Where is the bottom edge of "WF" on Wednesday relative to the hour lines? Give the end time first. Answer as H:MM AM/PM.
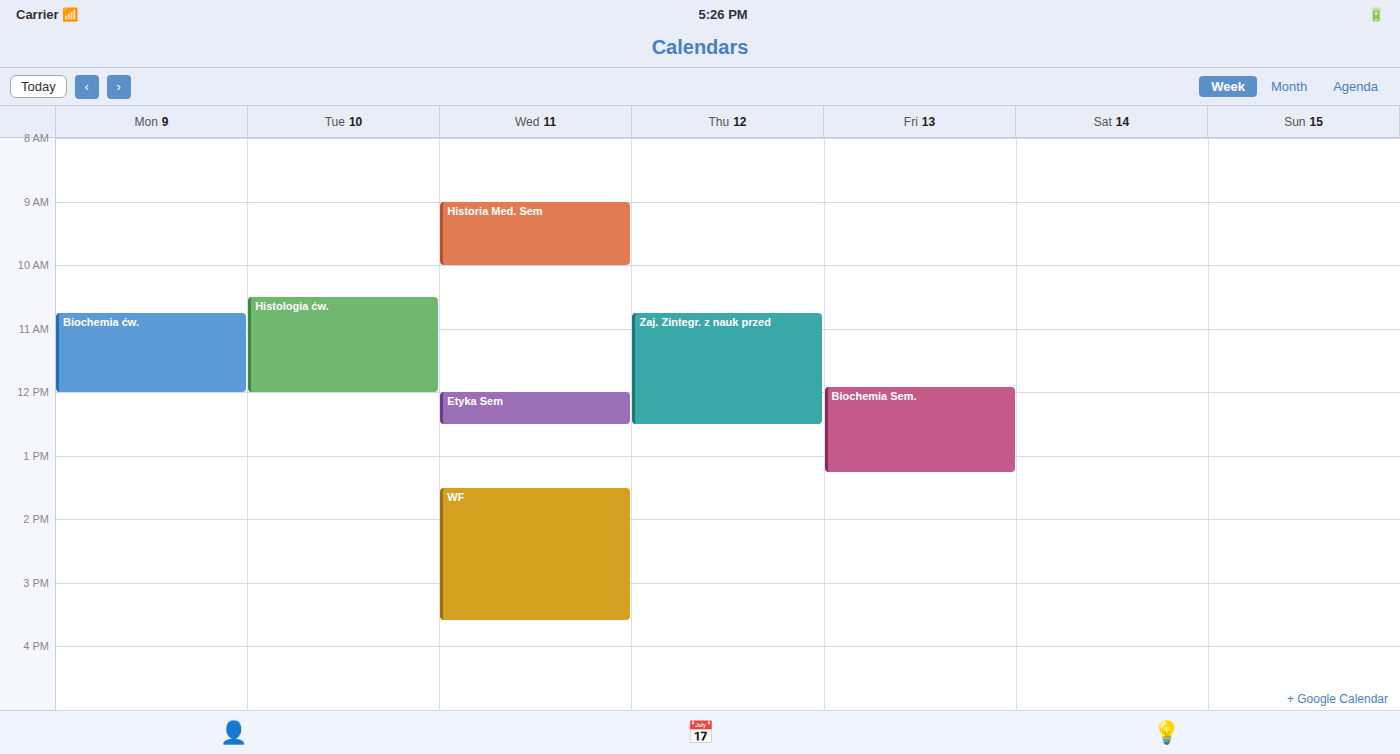
3:35 PM -- neither: 35 minutes below the 3 PM line and 25 minutes above the 4 PM line.